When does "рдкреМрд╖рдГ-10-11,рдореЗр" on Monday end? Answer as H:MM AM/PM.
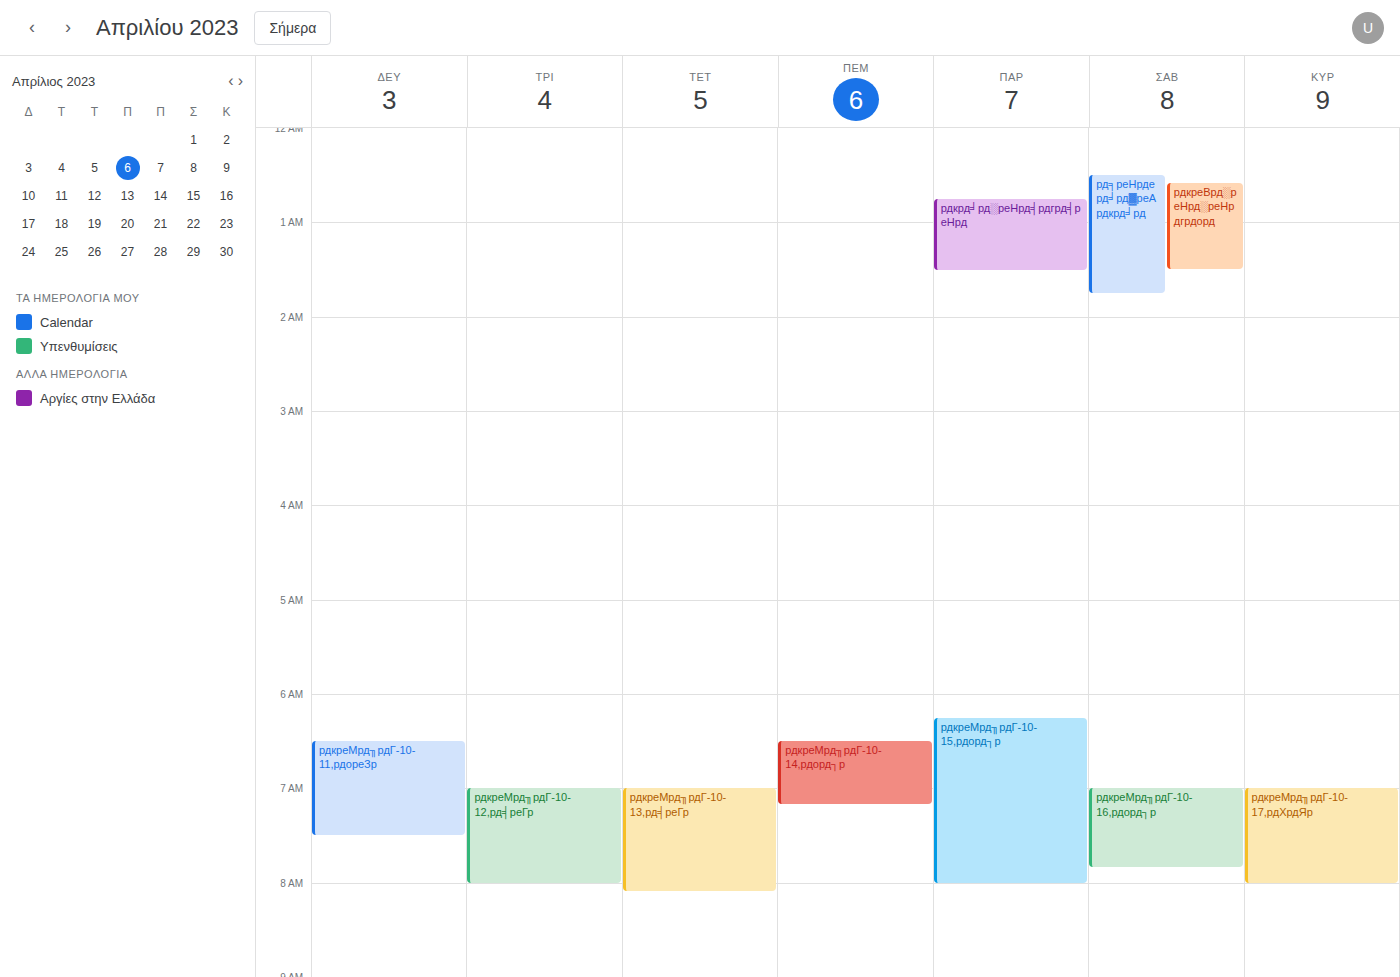
7:30 AM